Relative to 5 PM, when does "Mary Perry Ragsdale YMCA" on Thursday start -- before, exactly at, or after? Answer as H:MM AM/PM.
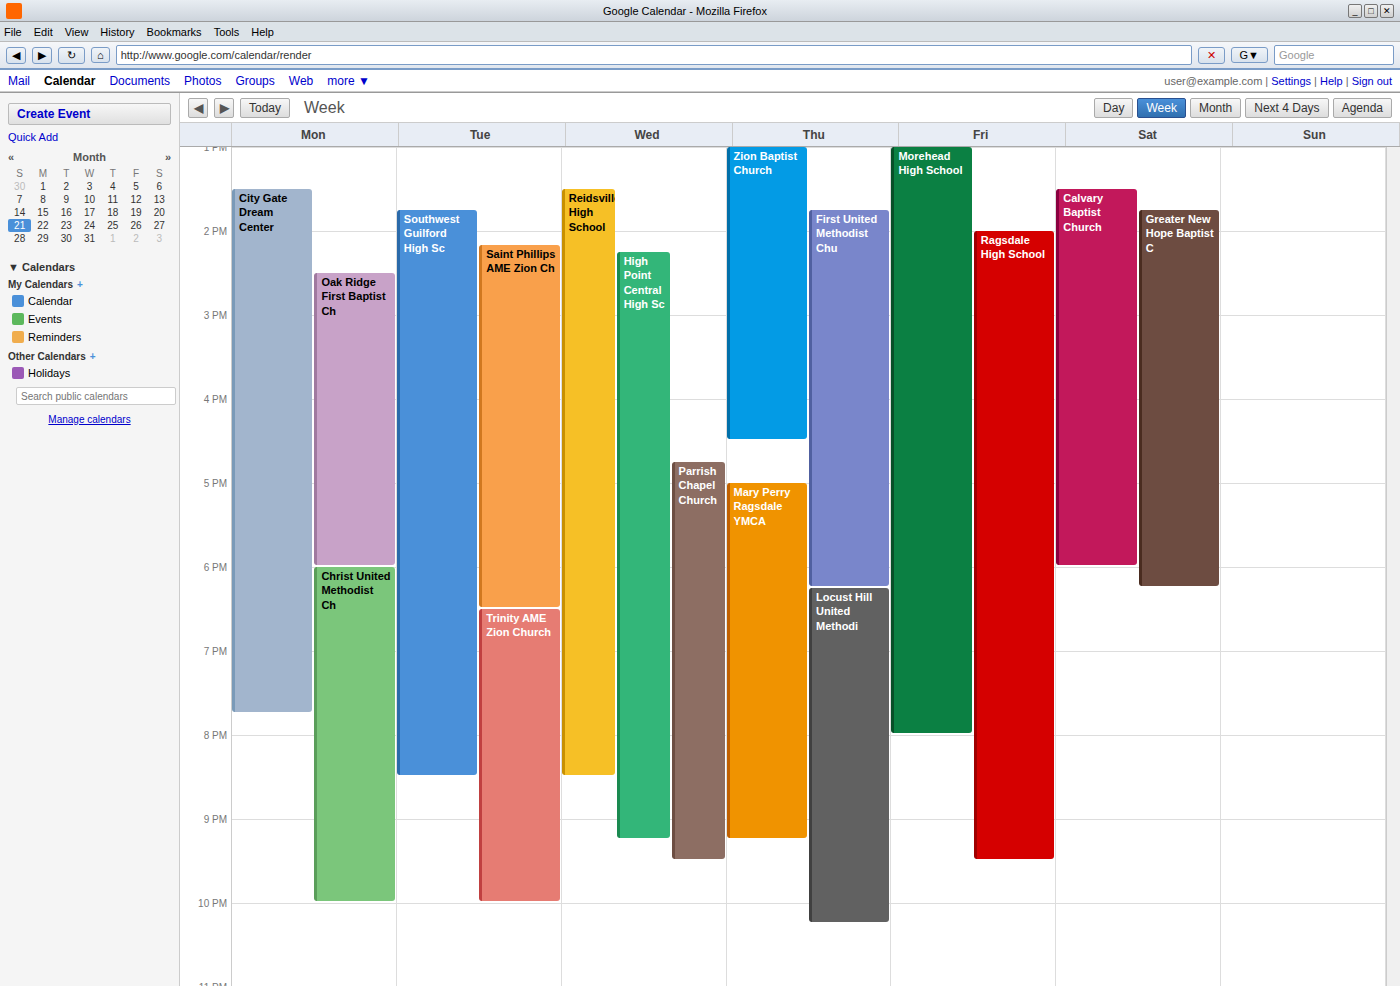
5:00 PM -- exactly at 5 PM, on the 5 PM line.